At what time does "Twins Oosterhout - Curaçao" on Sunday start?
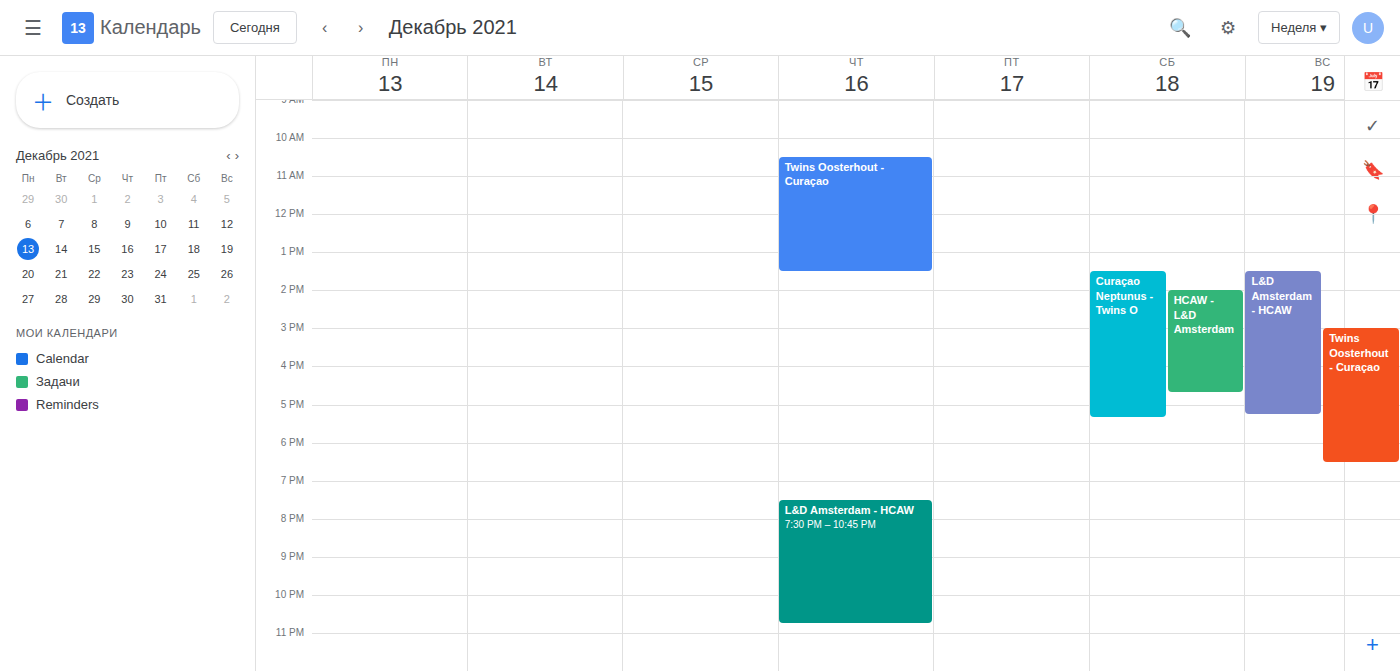
3:00 PM